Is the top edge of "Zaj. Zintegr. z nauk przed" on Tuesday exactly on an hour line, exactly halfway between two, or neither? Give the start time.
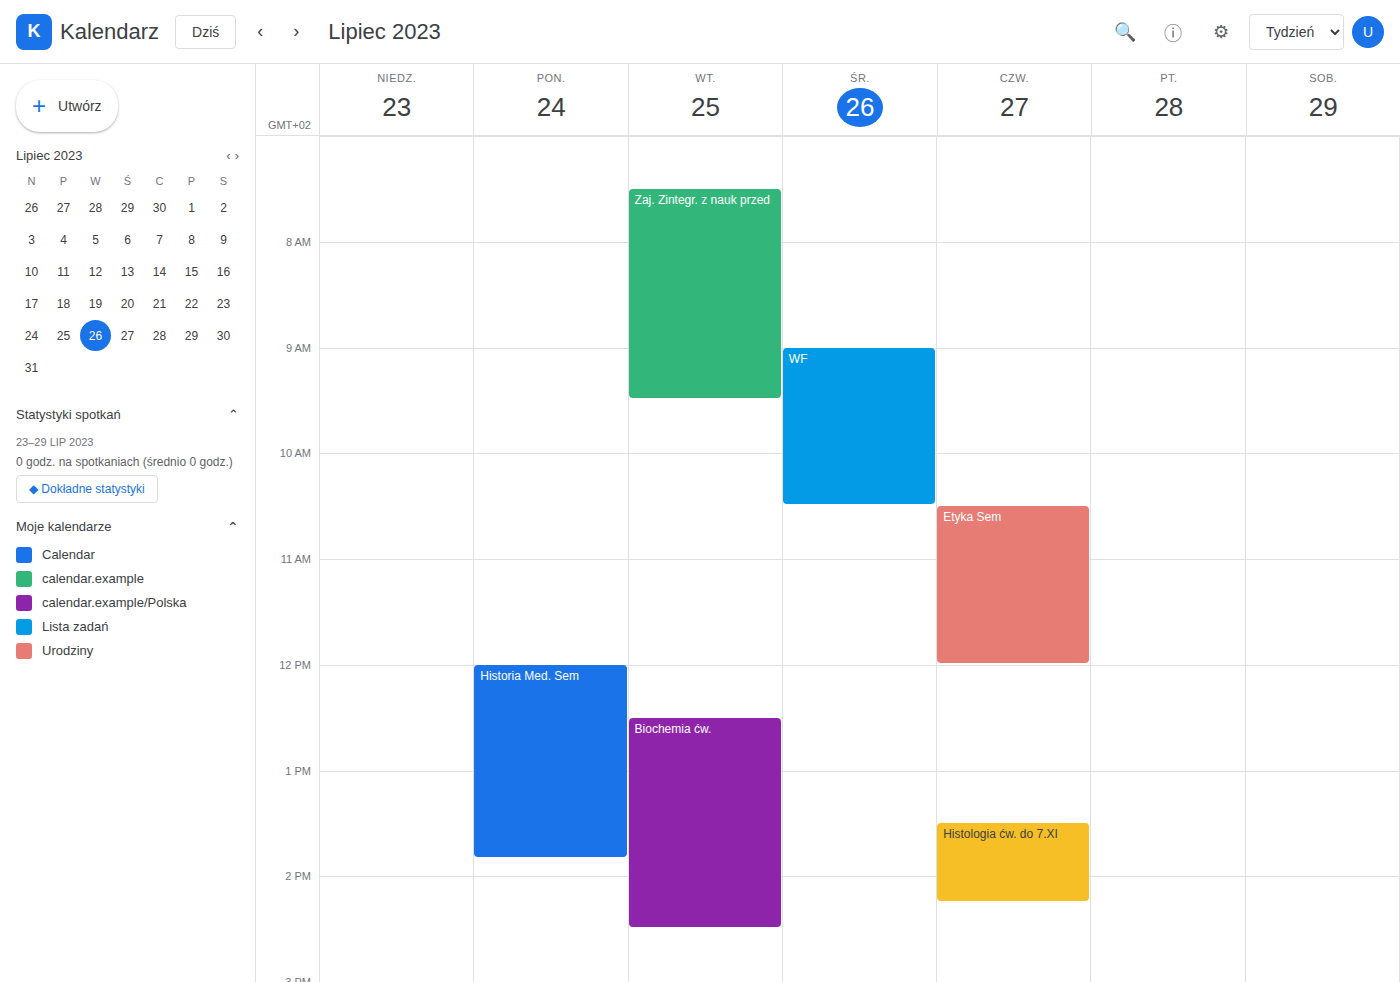
7:30 AM -- halfway between the 7 AM and 8 AM lines.